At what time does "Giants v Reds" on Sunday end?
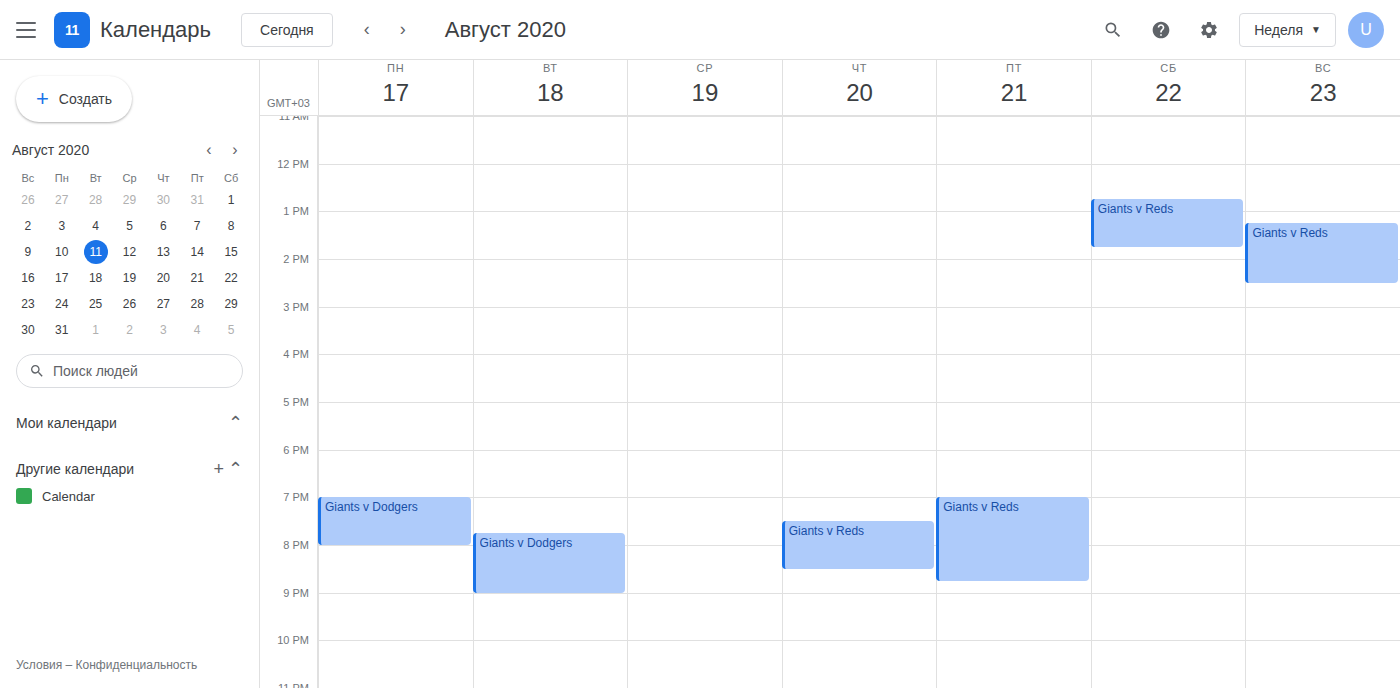
2:30 PM